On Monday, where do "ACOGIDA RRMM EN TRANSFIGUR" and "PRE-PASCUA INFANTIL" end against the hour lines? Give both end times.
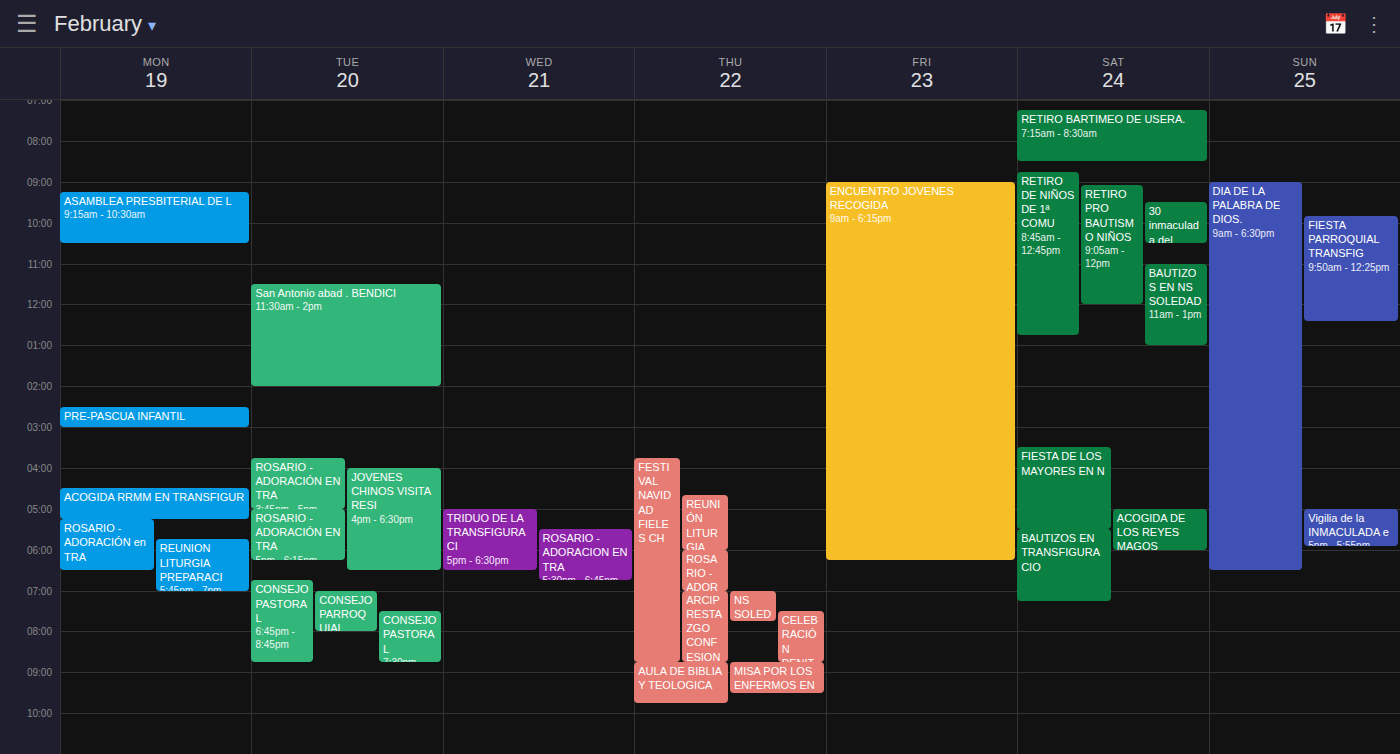
"ACOGIDA RRMM EN TRANSFIGUR": 5:15 PM, neither: a quarter of the way from the 5 PM line to the 6 PM line. "PRE-PASCUA INFANTIL": 3:00 PM, exactly on the 3 PM line.